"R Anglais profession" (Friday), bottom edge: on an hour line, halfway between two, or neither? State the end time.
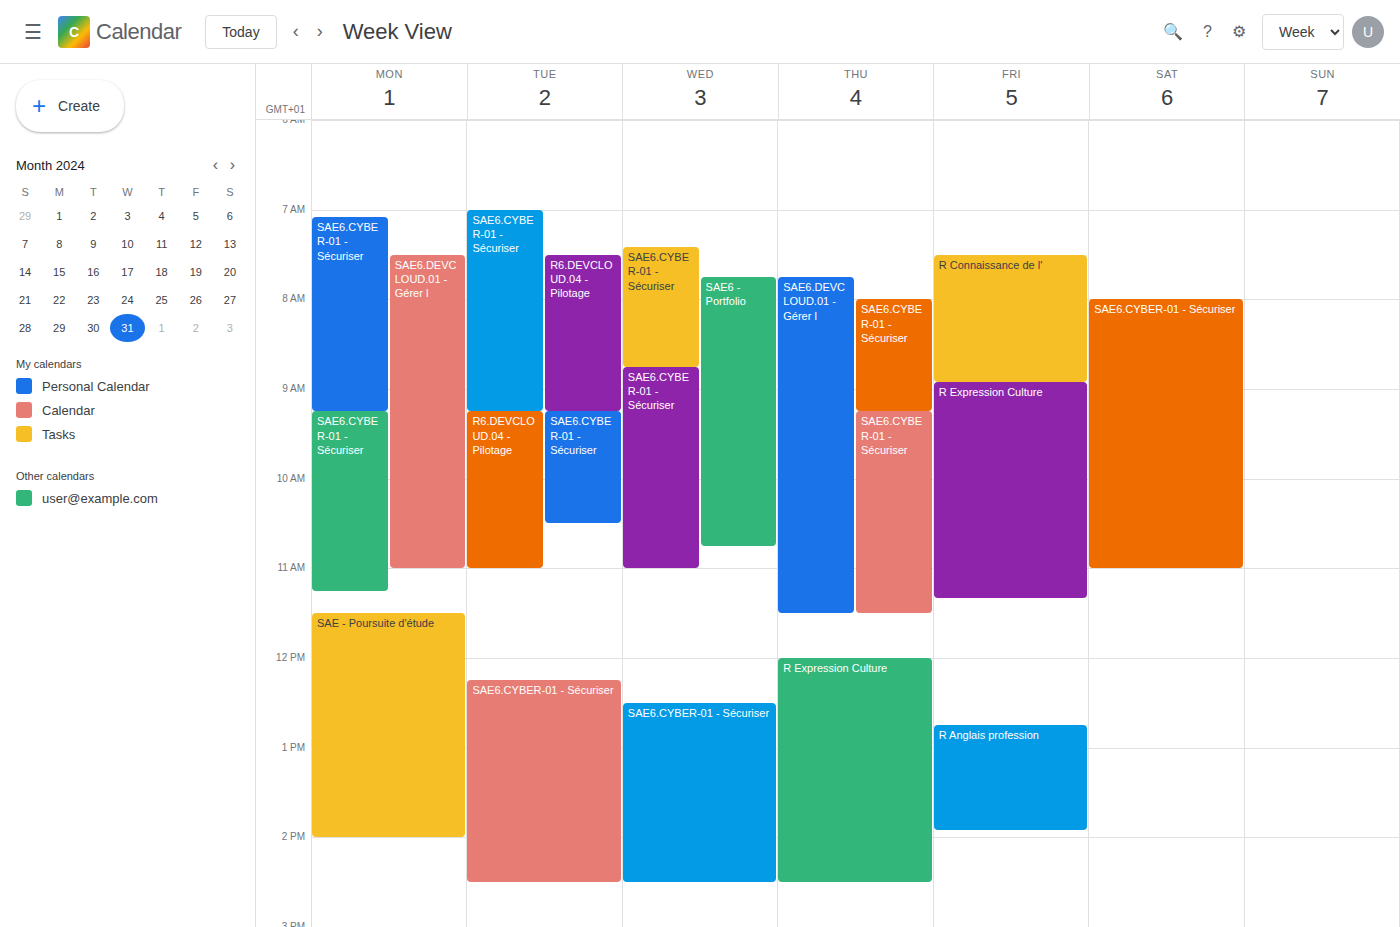
1:55 PM -- neither: 55 minutes below the 1 PM line and 5 minutes above the 2 PM line.